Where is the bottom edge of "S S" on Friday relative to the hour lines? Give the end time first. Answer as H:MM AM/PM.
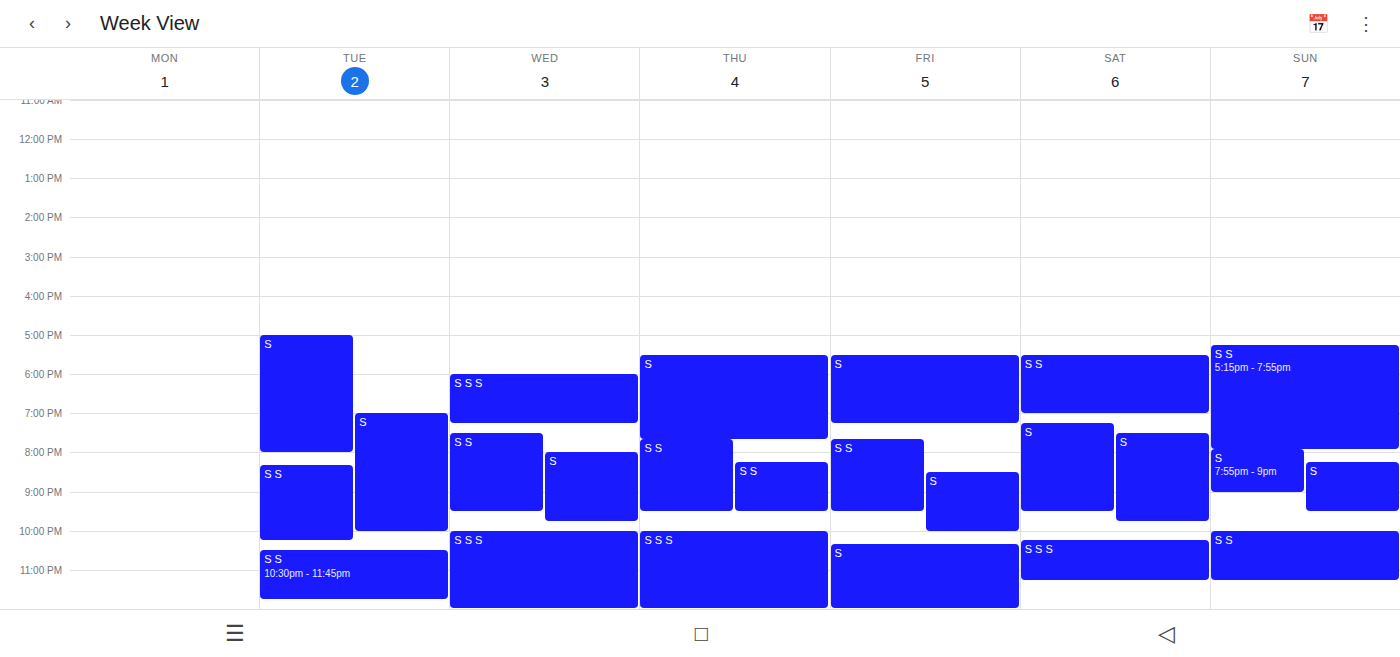
9:30 PM -- halfway between the 9 PM and 10 PM lines.